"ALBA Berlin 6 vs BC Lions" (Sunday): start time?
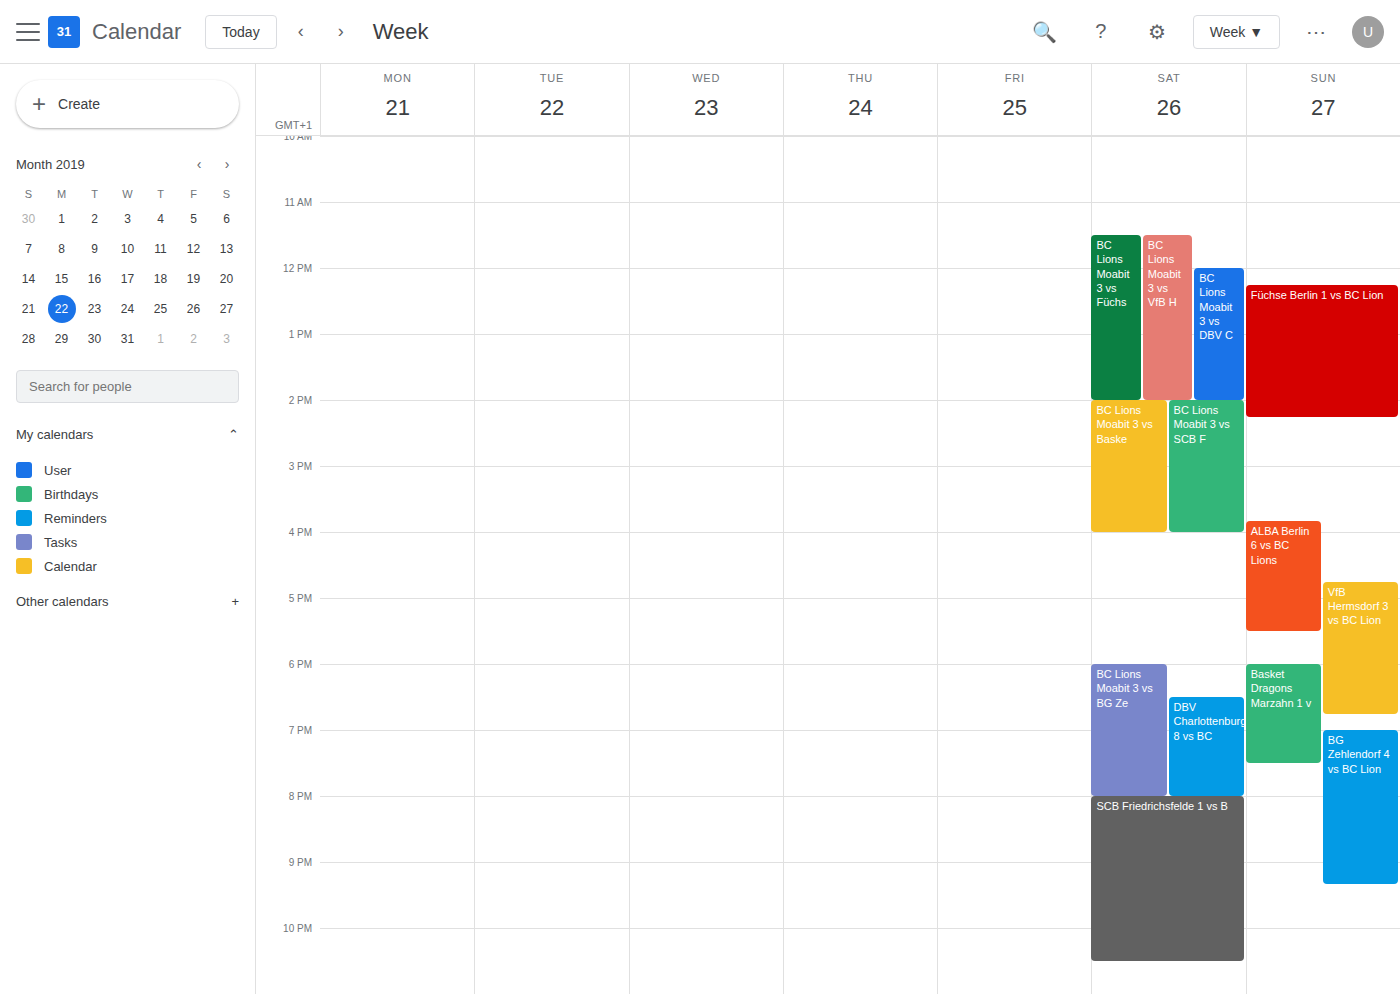
3:50 PM